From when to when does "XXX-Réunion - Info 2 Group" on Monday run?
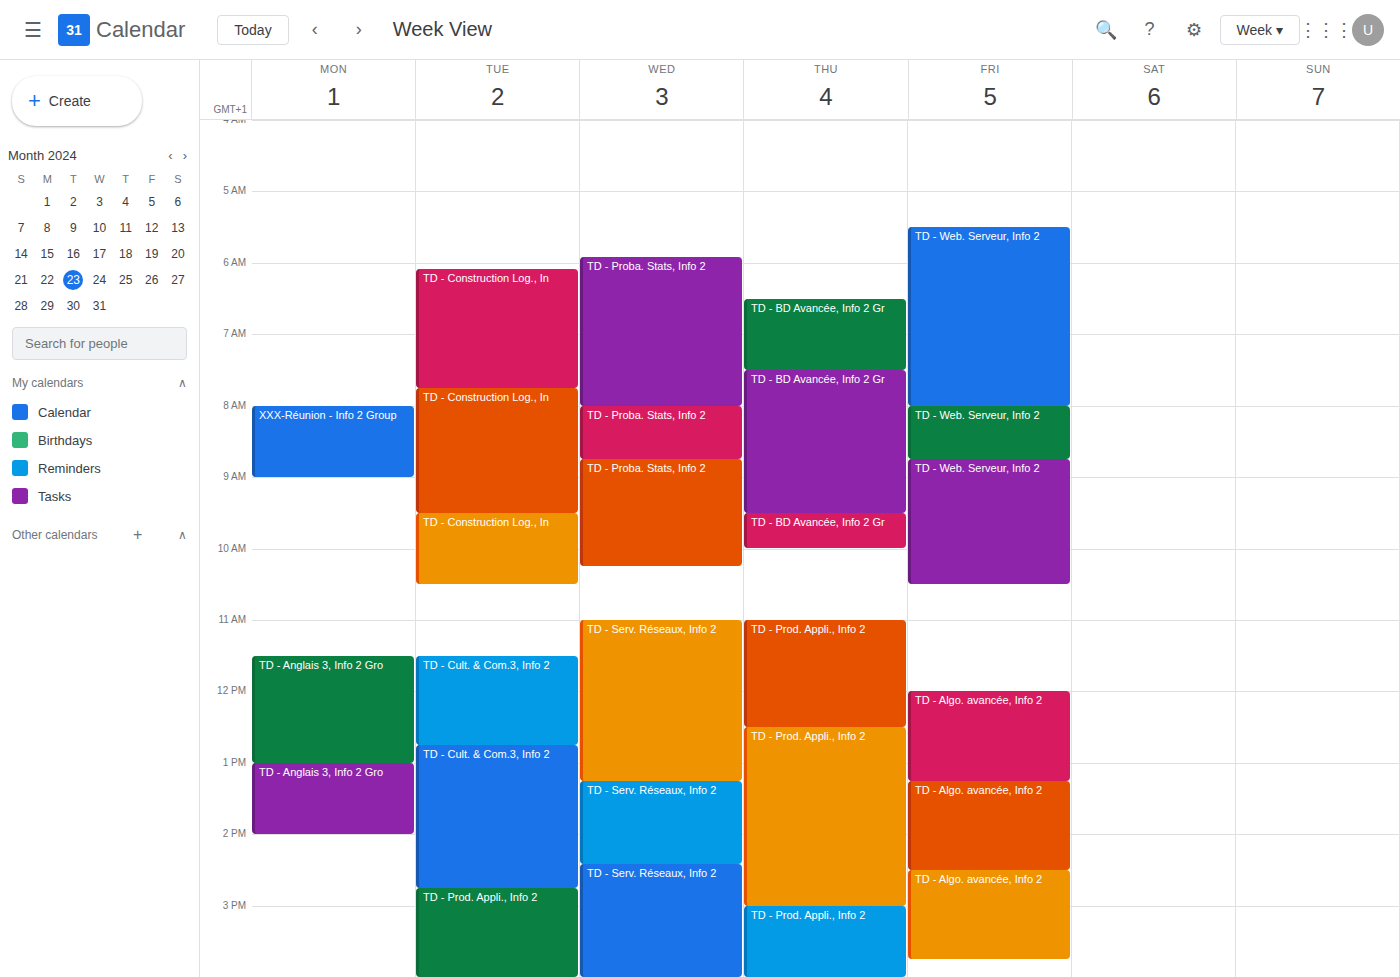
08:00 to 09:00